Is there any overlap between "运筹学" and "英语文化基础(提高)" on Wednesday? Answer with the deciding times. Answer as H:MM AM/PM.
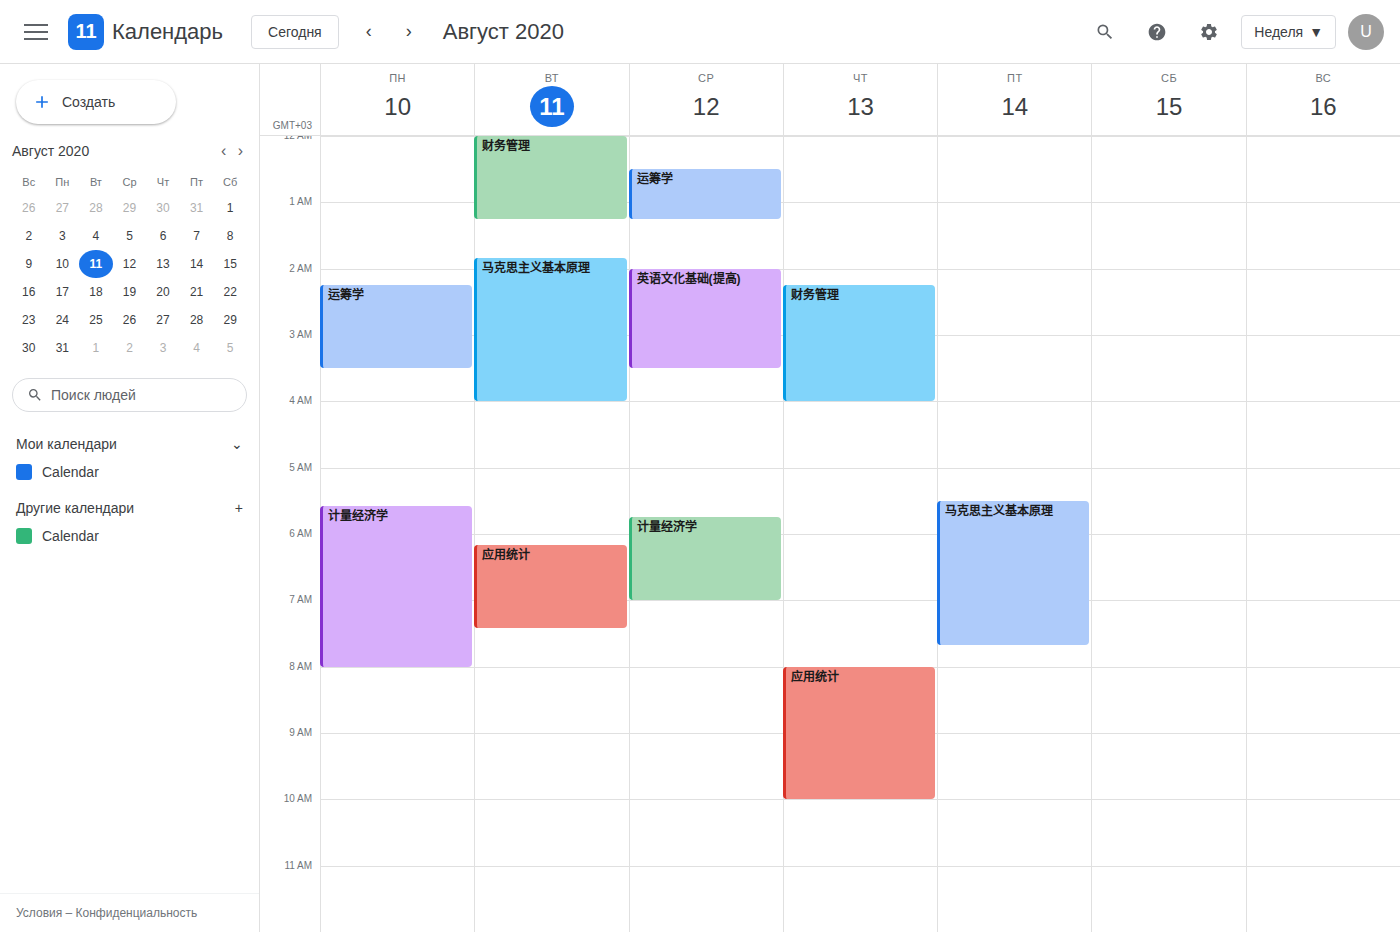
"运筹学" ends at 1:15 AM and "英语文化基础(提高)" starts at 2:00 AM -- no overlap.